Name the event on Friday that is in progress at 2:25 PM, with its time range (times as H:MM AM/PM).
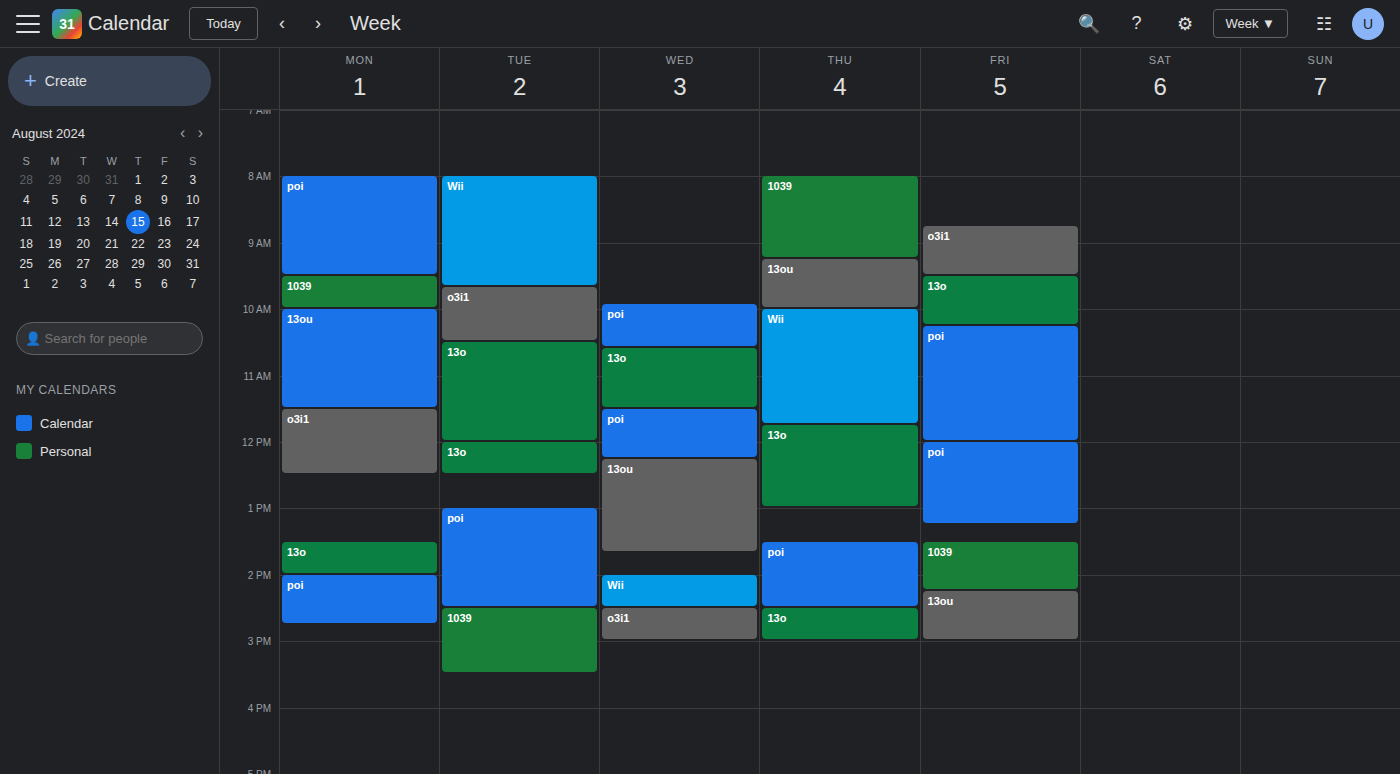
"13ou", 2:15 PM to 3:00 PM